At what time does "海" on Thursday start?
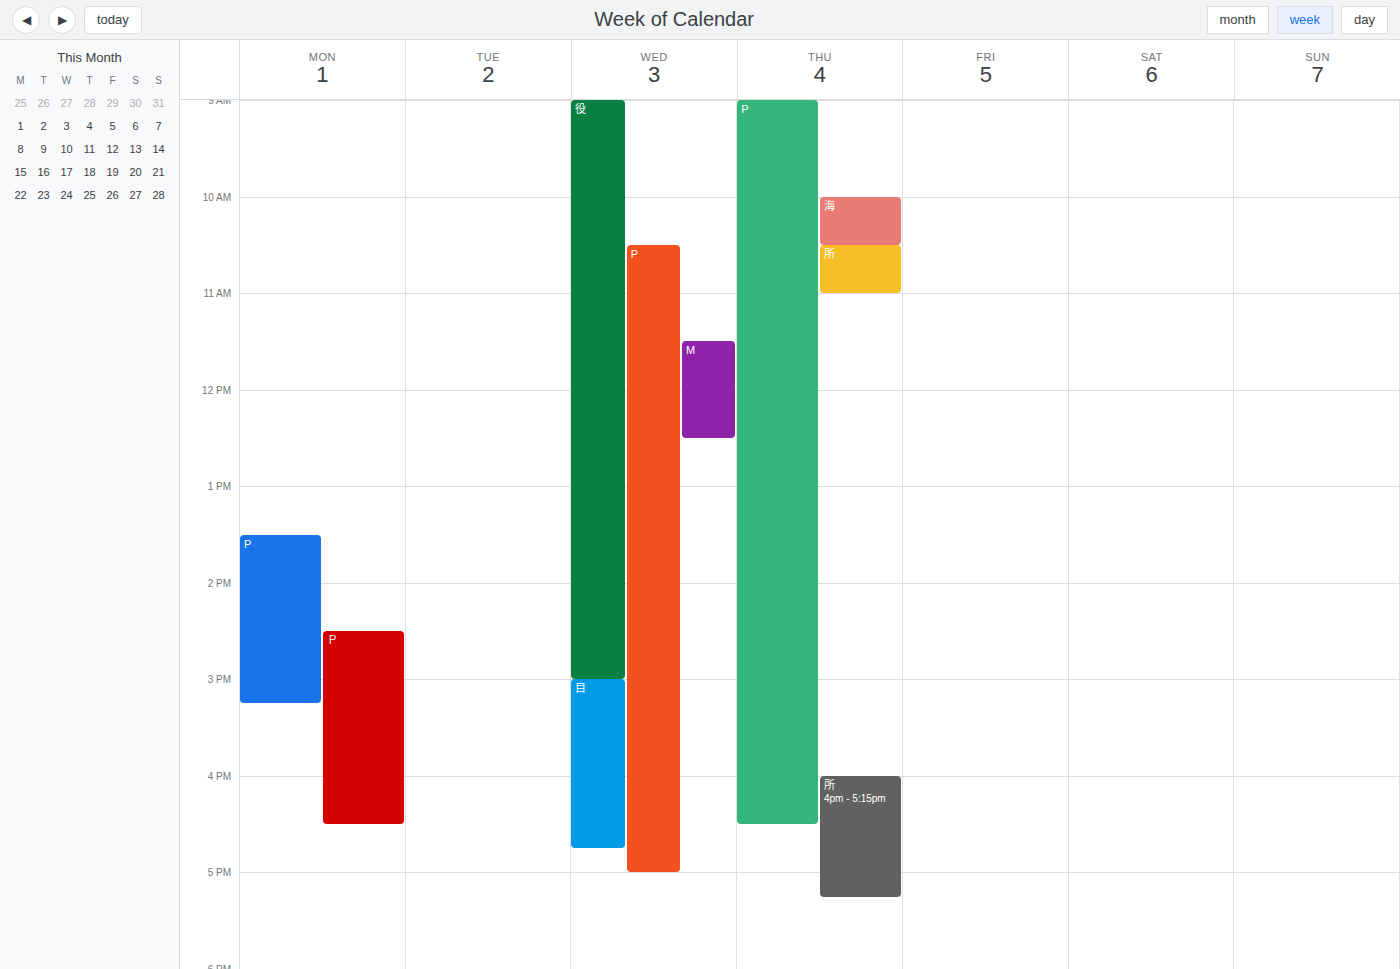
10:00 AM